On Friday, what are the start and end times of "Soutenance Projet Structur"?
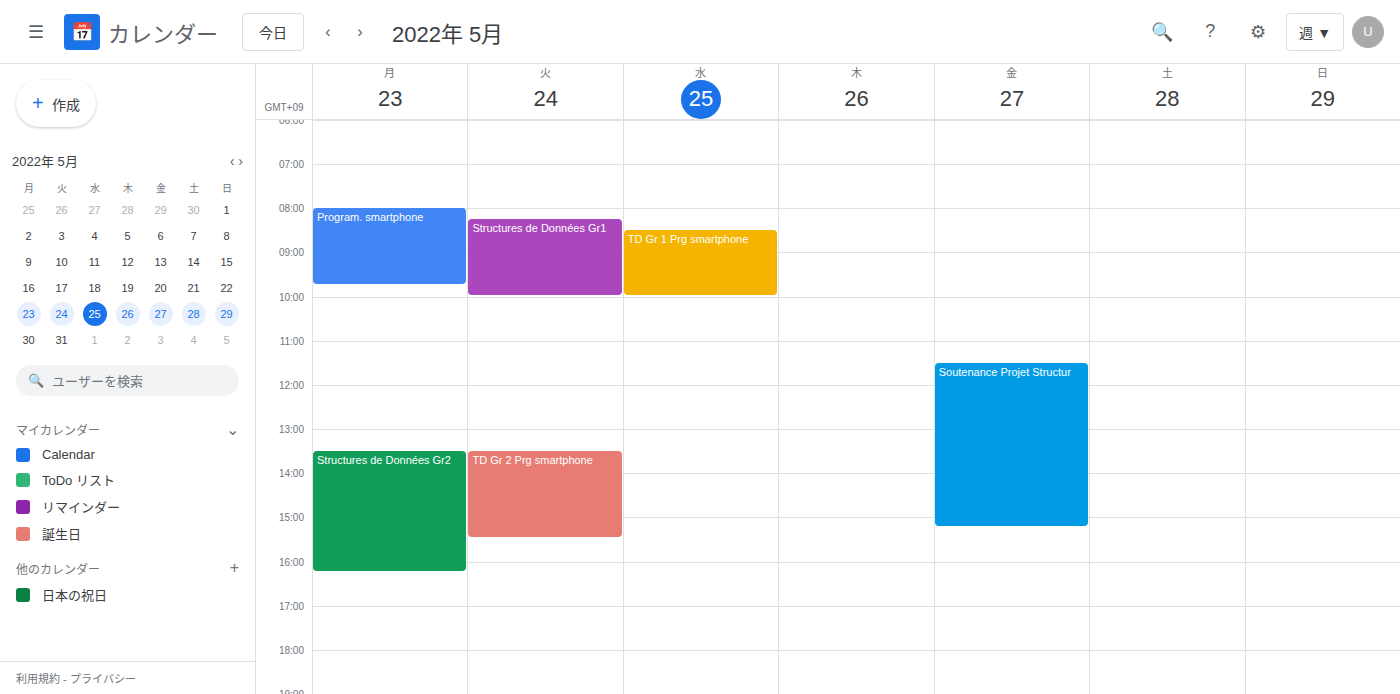
11:30 AM to 3:15 PM